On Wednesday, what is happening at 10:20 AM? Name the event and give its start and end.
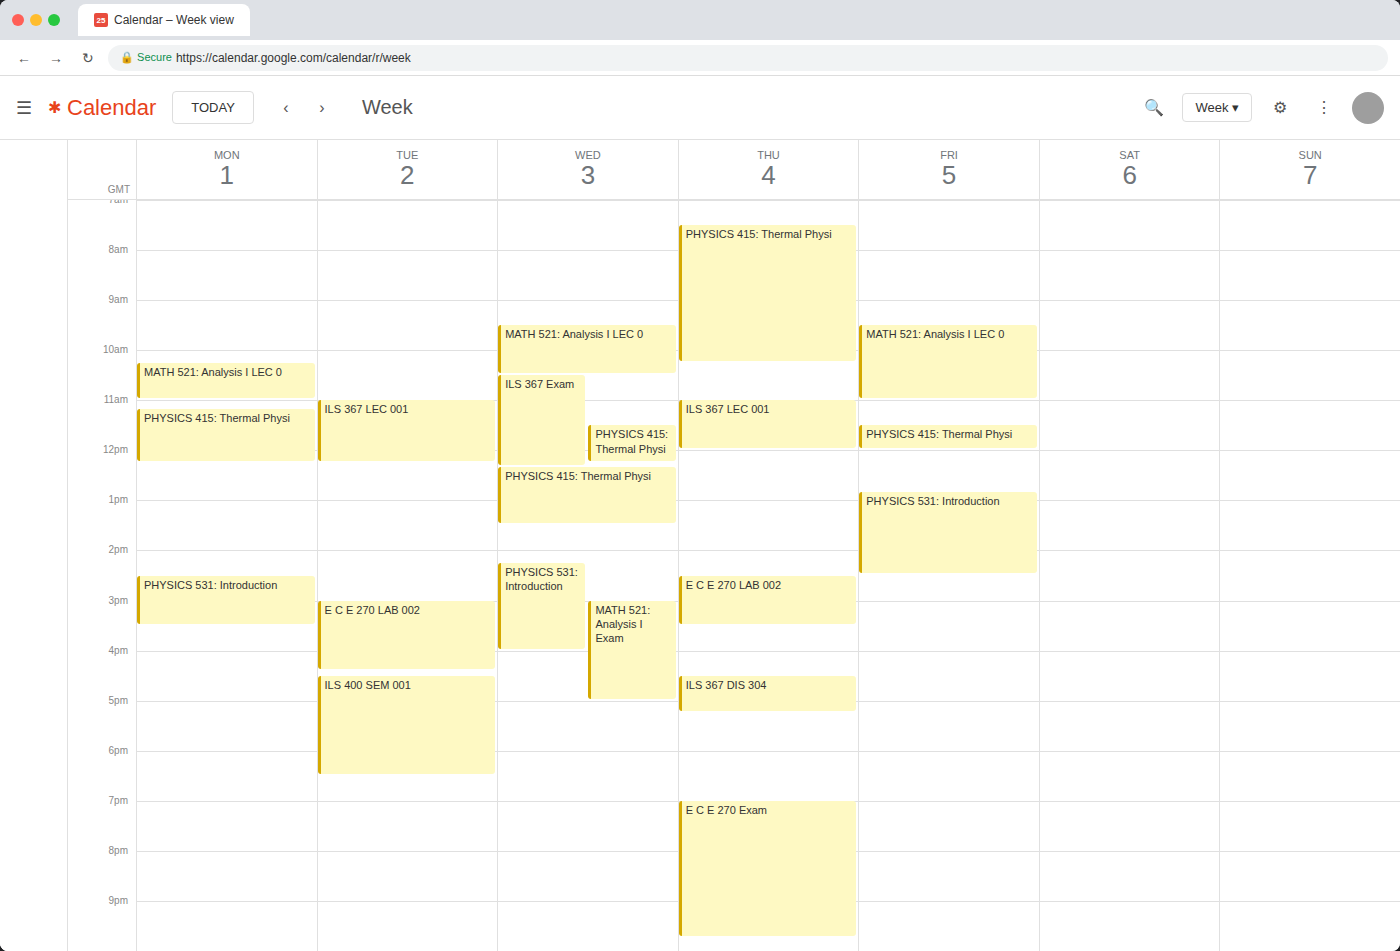
"MATH 521: Analysis I LEC 0", 9:30 AM to 10:30 AM